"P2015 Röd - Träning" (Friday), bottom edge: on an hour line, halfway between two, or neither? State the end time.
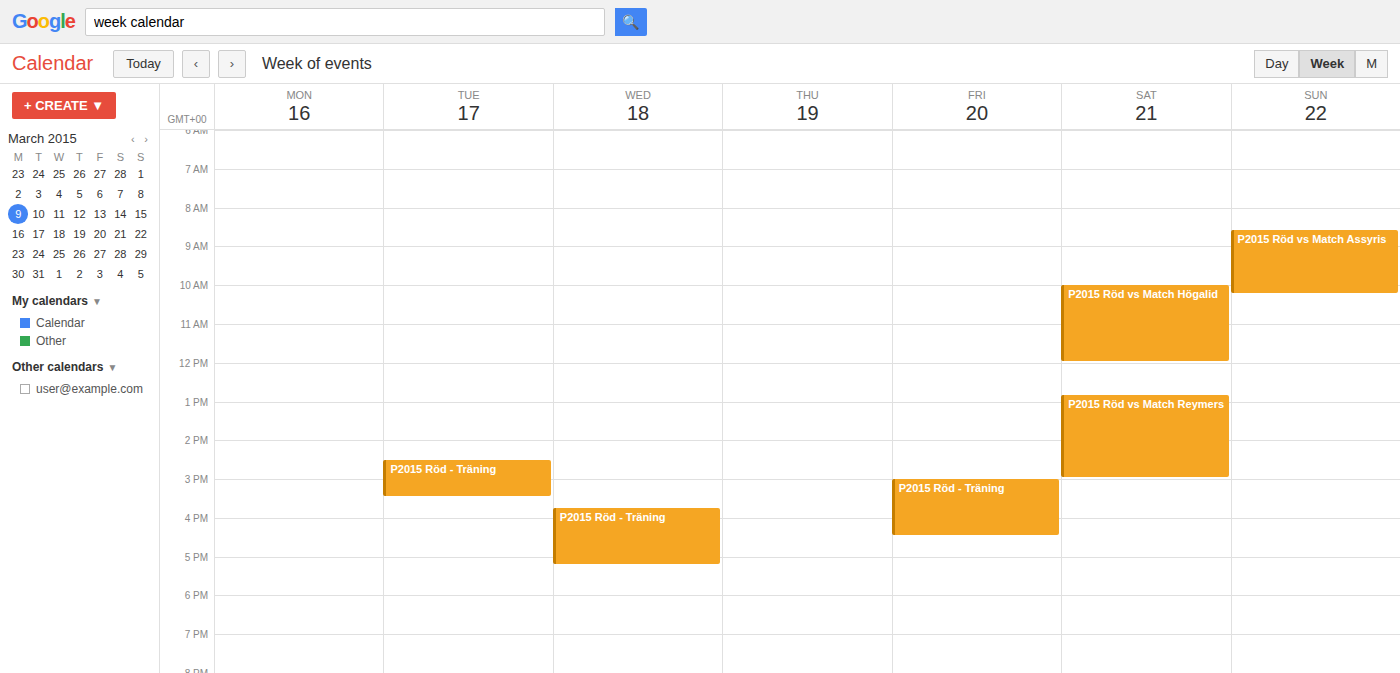
4:30 PM -- halfway between the 4 PM and 5 PM lines.